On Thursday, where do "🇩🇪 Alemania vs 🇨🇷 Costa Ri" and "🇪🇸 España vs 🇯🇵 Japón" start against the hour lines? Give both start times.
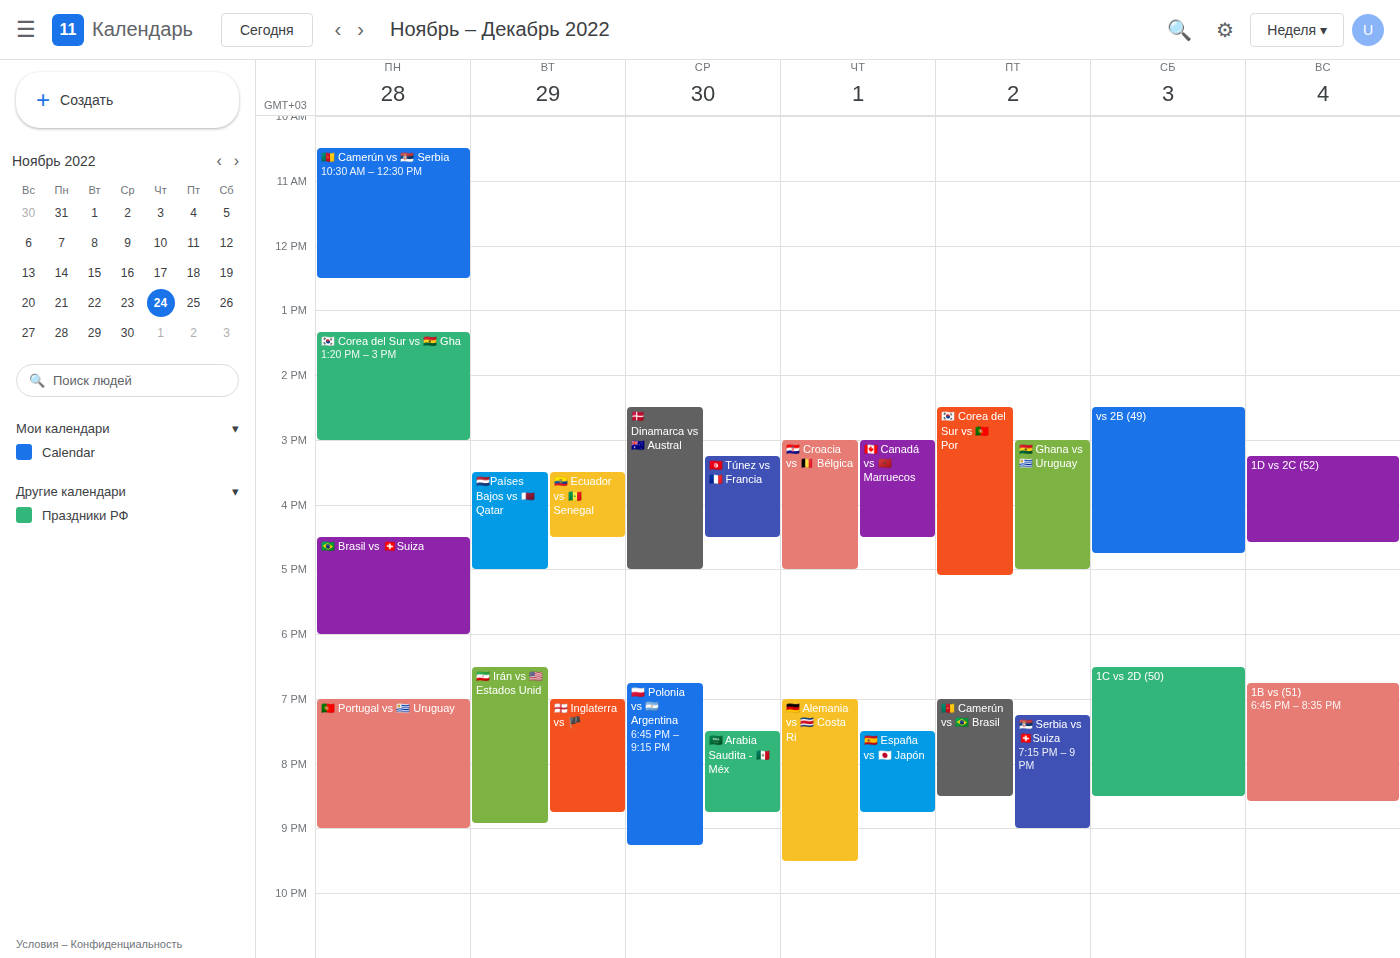
"🇩🇪 Alemania vs 🇨🇷 Costa Ri": 7:00 PM, exactly on the 7 PM line. "🇪🇸 España vs 🇯🇵 Japón": 7:30 PM, halfway between the 7 PM and 8 PM lines.